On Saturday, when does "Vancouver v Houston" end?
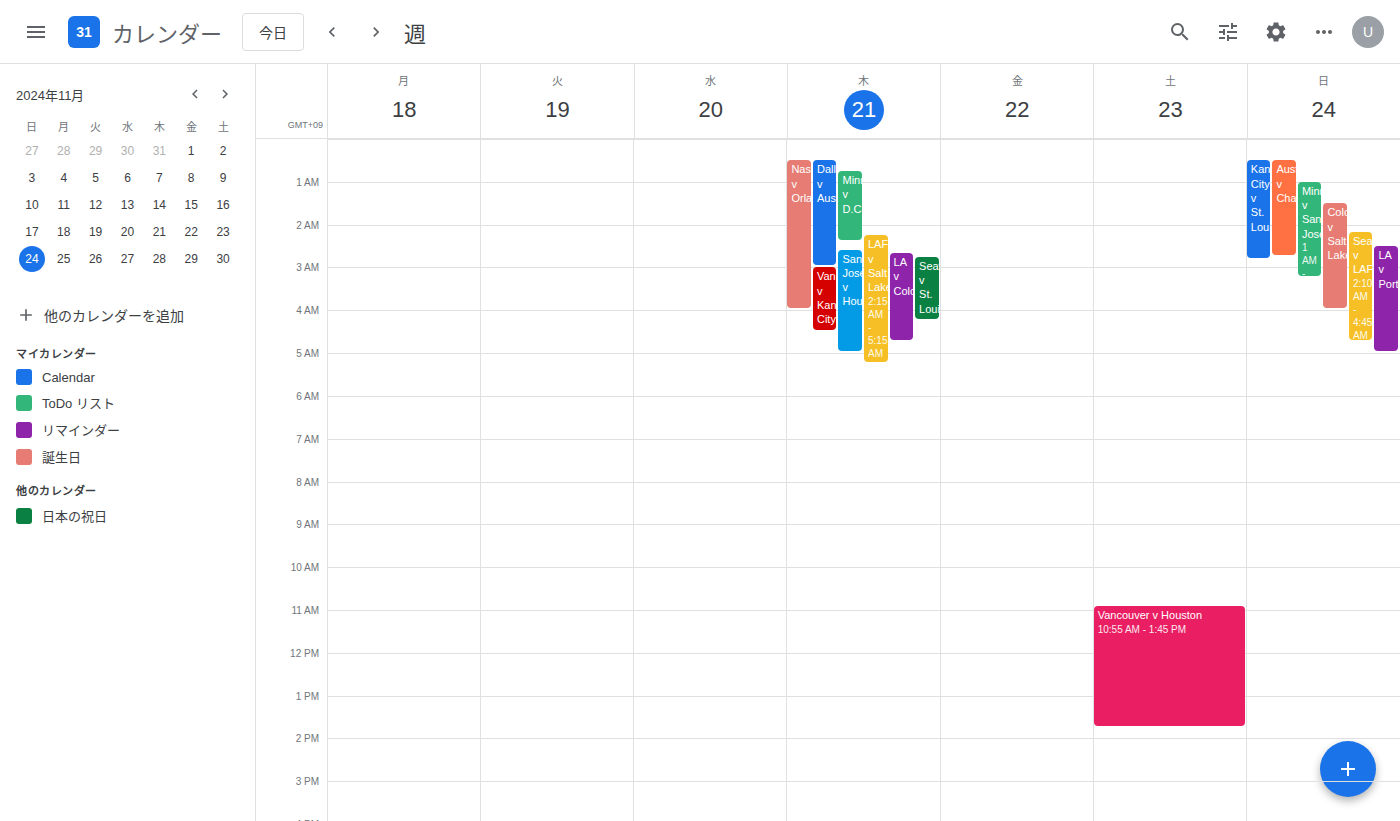
1:45 PM